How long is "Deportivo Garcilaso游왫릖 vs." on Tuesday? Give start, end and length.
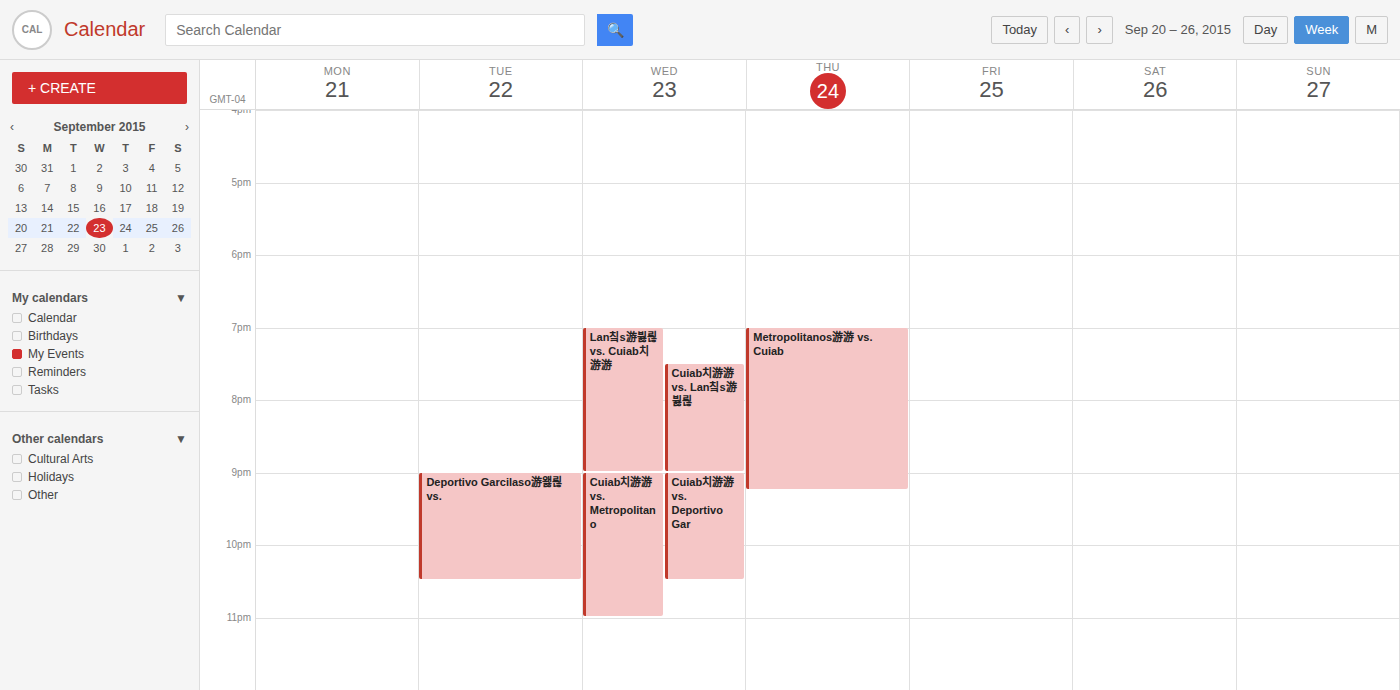
9:00 PM to 10:30 PM, 1 hour 30 minutes